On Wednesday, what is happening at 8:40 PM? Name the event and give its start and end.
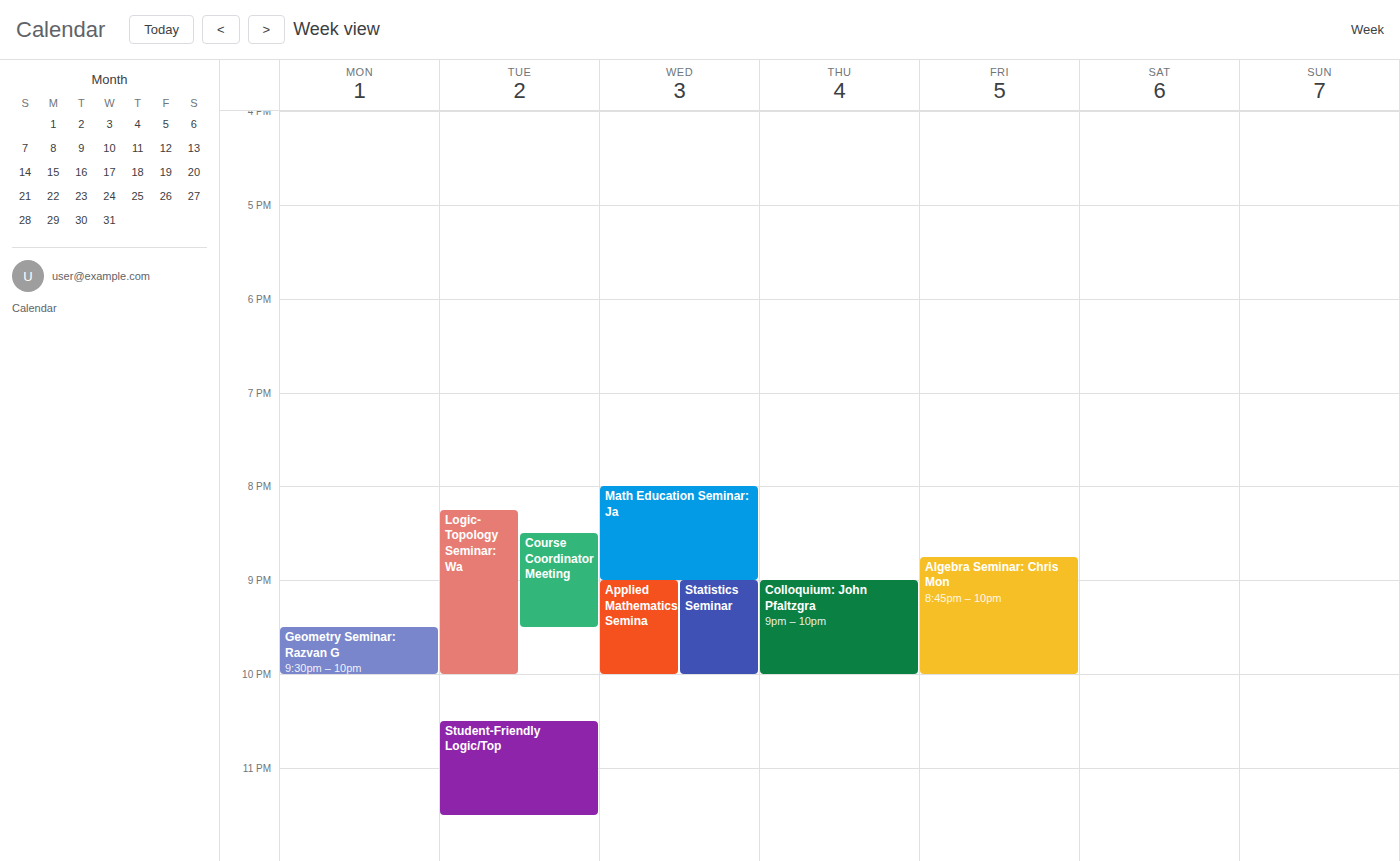
"Math Education Seminar: Ja", 8:00 PM to 9:00 PM